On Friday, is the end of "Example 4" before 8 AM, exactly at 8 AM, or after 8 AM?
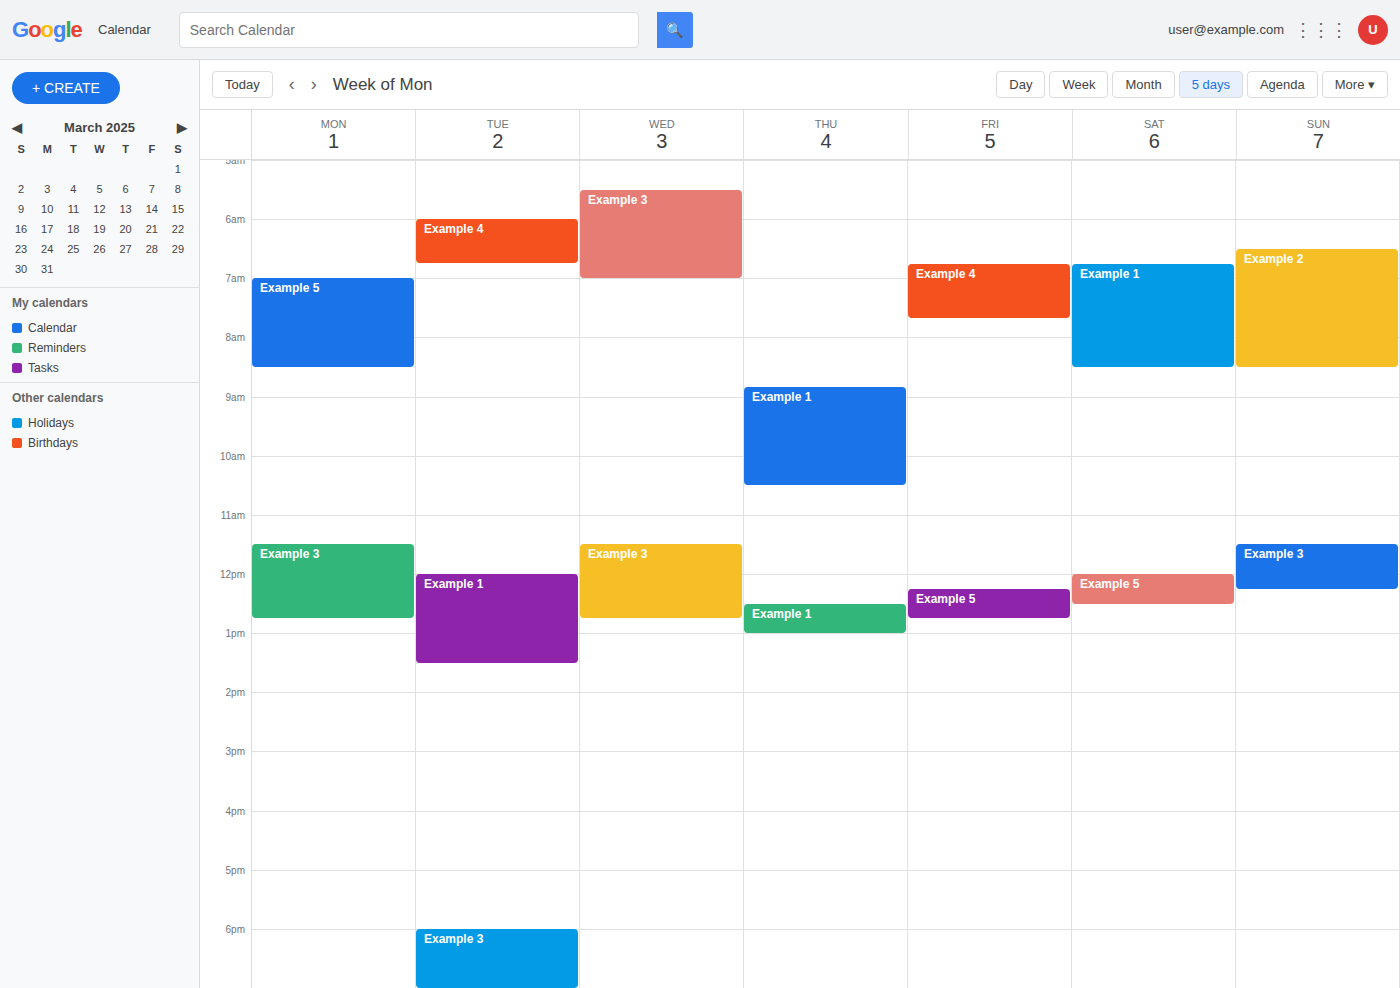
7:40 AM -- before 8 AM, 20 minutes above the 8 AM line.